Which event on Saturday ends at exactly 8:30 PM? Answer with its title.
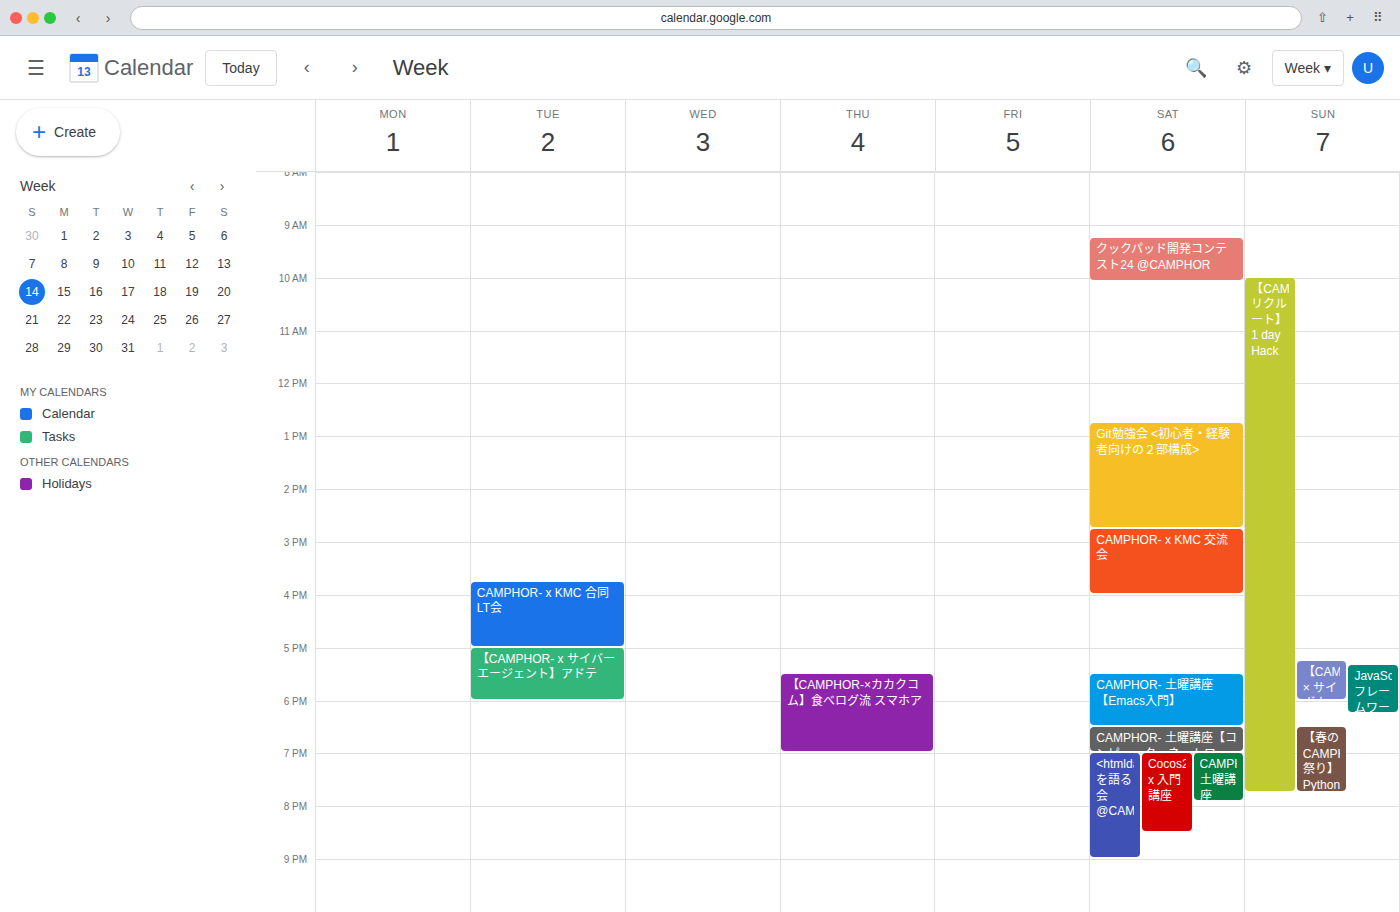
"Cocos2d-x 入門講座"